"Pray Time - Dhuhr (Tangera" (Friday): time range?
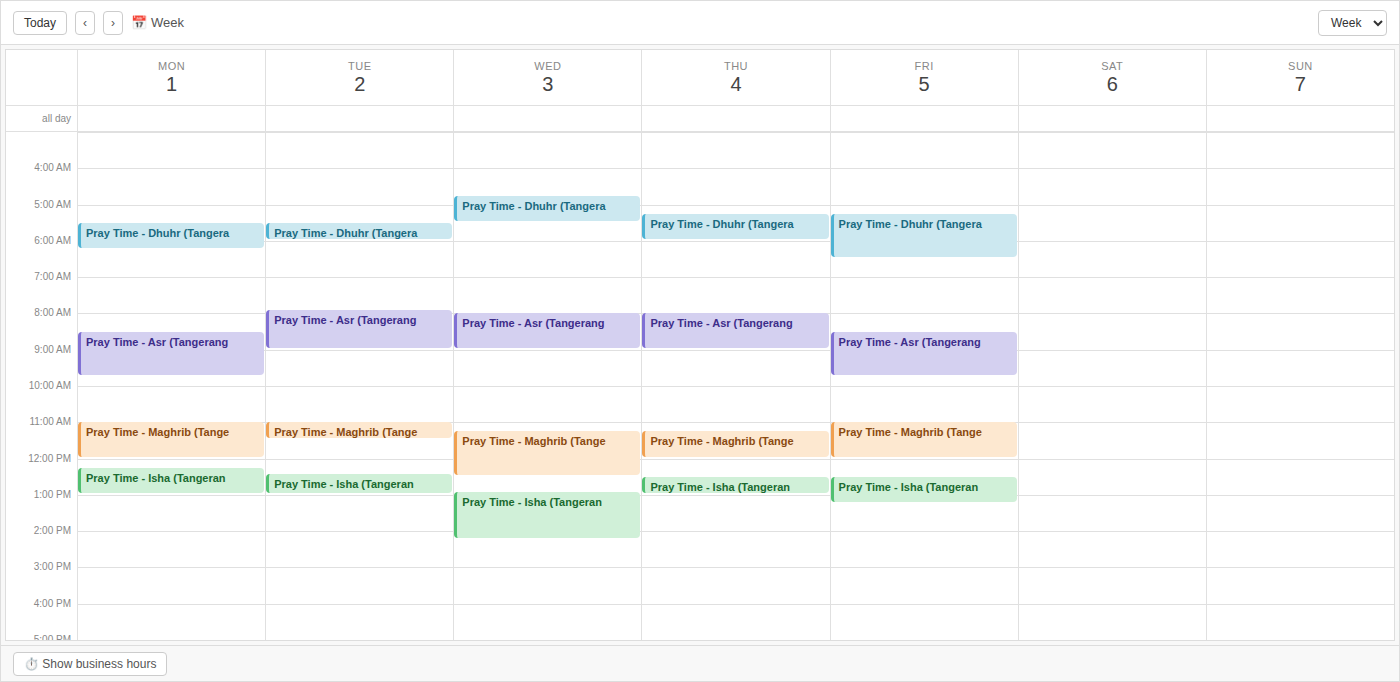
5:15 AM to 6:30 AM